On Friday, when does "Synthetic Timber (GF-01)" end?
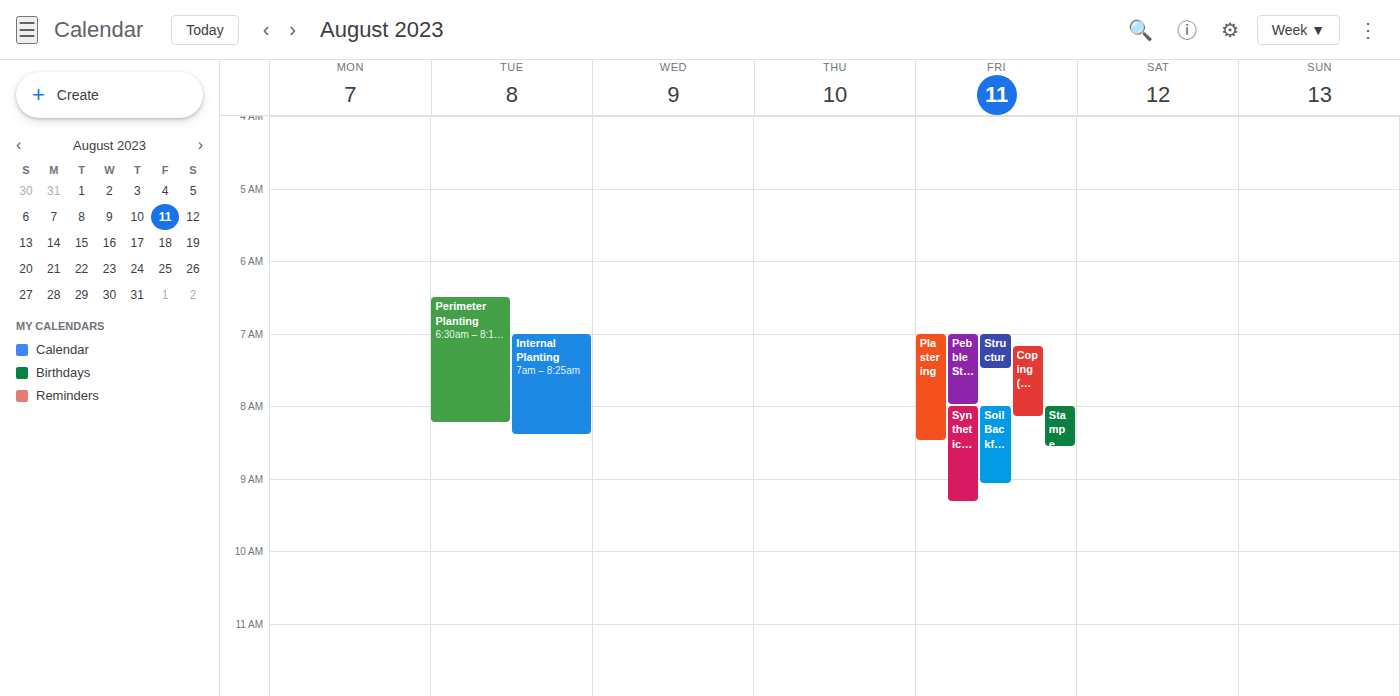
9:20 AM